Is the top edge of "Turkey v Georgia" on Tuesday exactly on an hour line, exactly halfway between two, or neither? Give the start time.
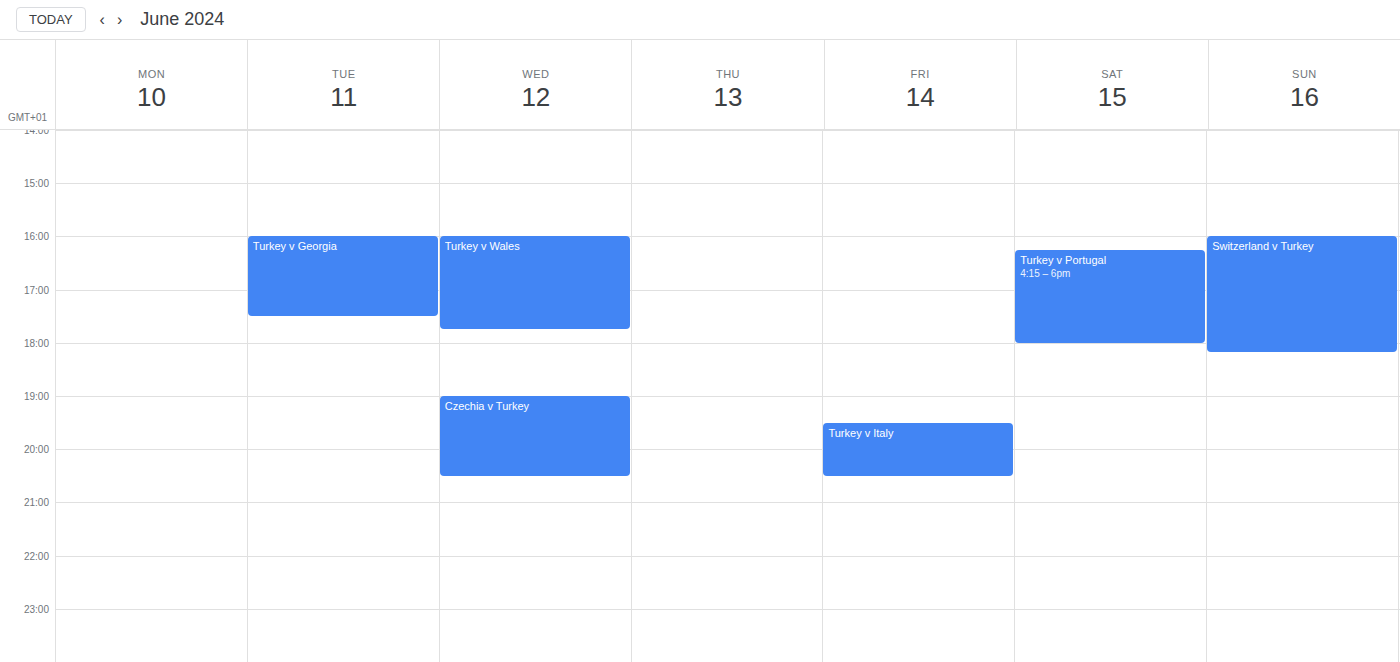
4:00 PM -- exactly on the 4 PM line.